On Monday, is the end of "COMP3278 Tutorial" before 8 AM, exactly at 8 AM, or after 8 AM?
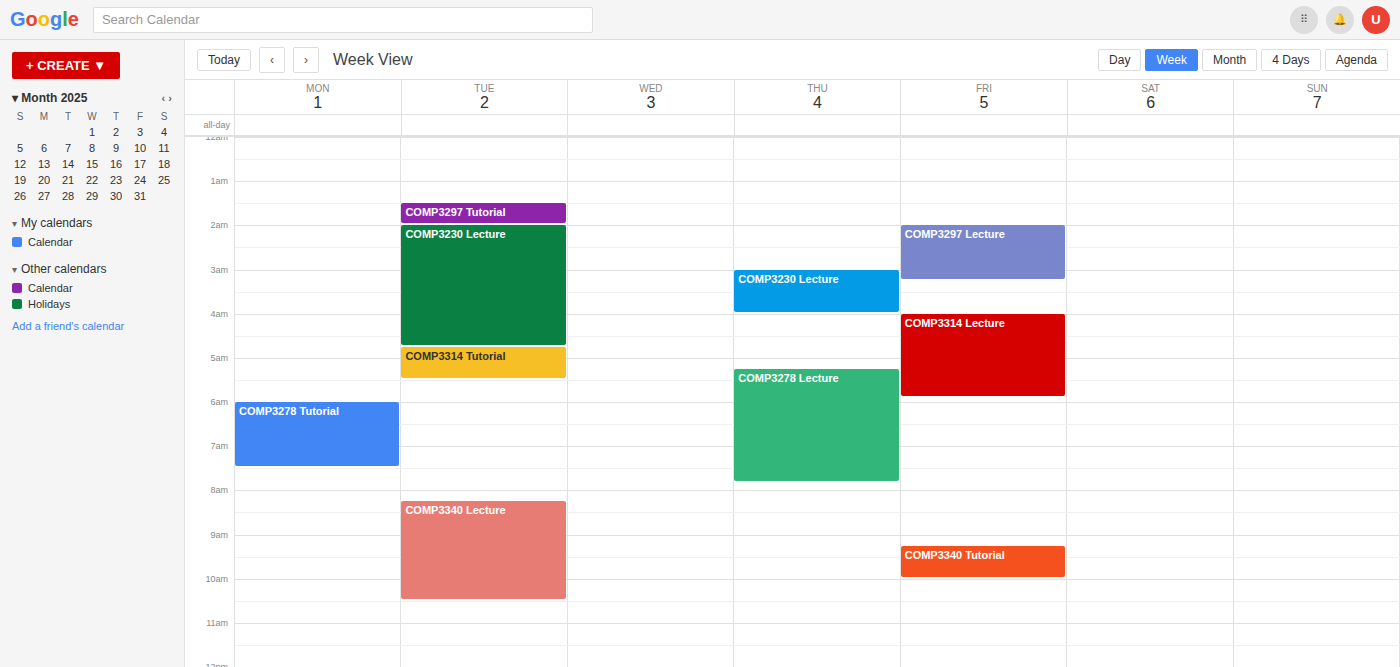
7:30 AM -- before 8 AM, 30 minutes above the 8 AM line.